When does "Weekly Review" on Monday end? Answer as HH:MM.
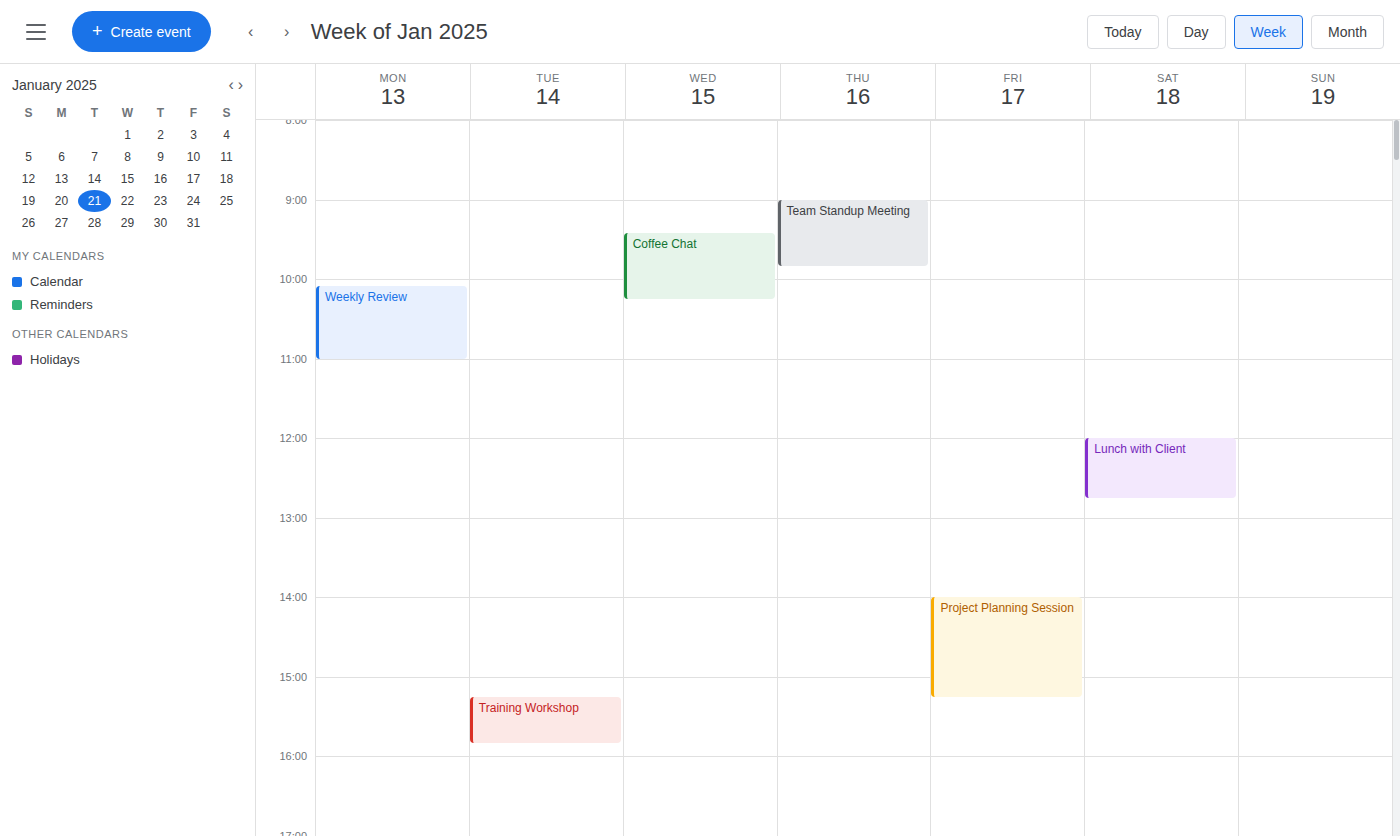
11:00